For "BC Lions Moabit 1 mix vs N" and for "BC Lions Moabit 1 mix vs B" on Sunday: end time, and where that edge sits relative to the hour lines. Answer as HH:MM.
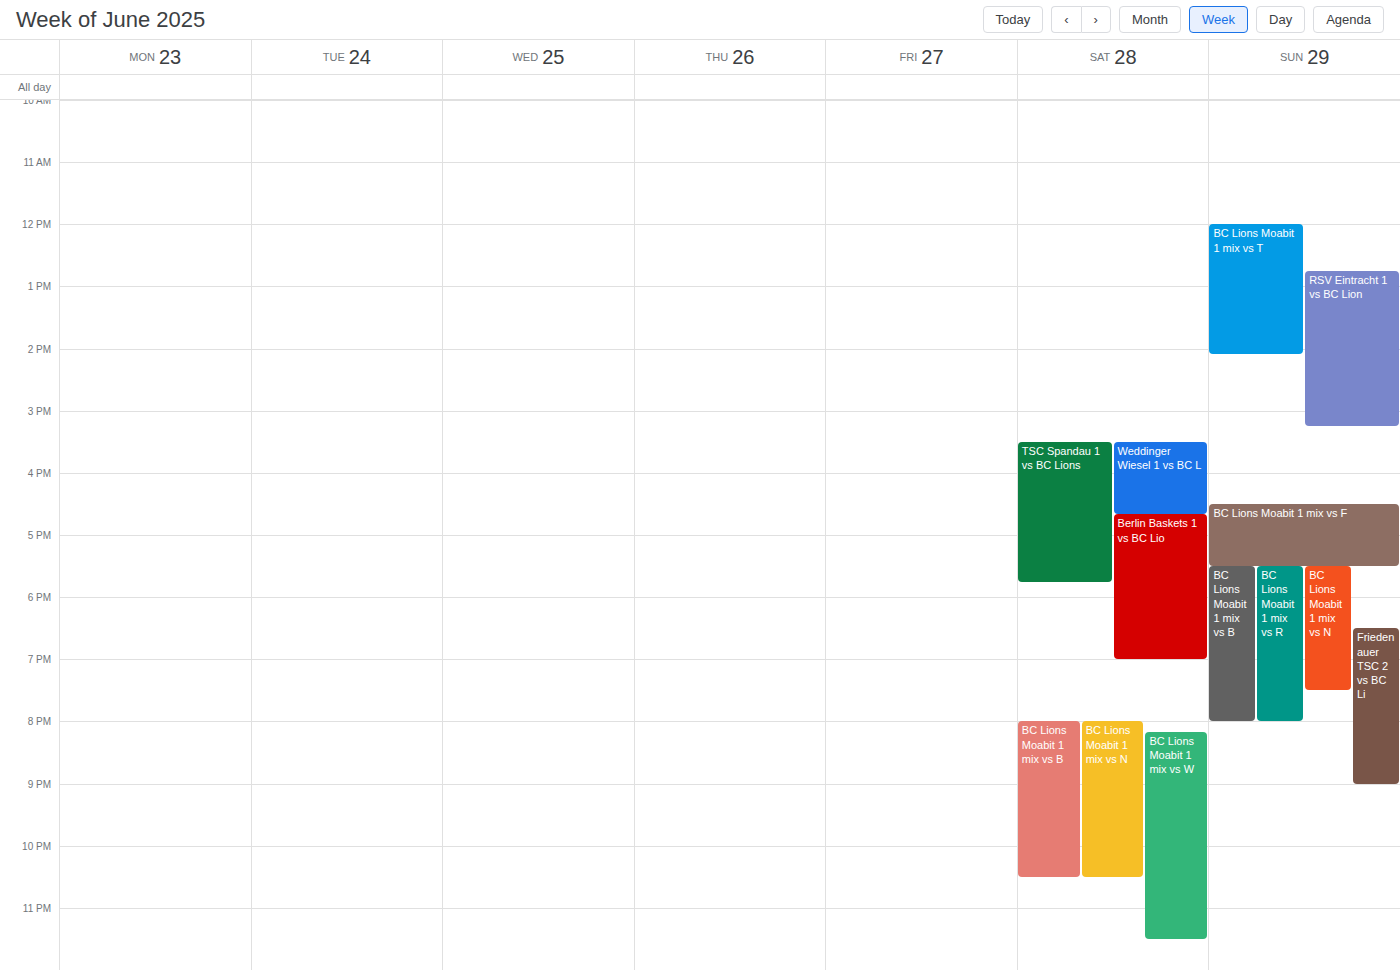
"BC Lions Moabit 1 mix vs N": 19:30, halfway between the 19:00 and 20:00 lines. "BC Lions Moabit 1 mix vs B": 20:00, exactly on the 20:00 line.